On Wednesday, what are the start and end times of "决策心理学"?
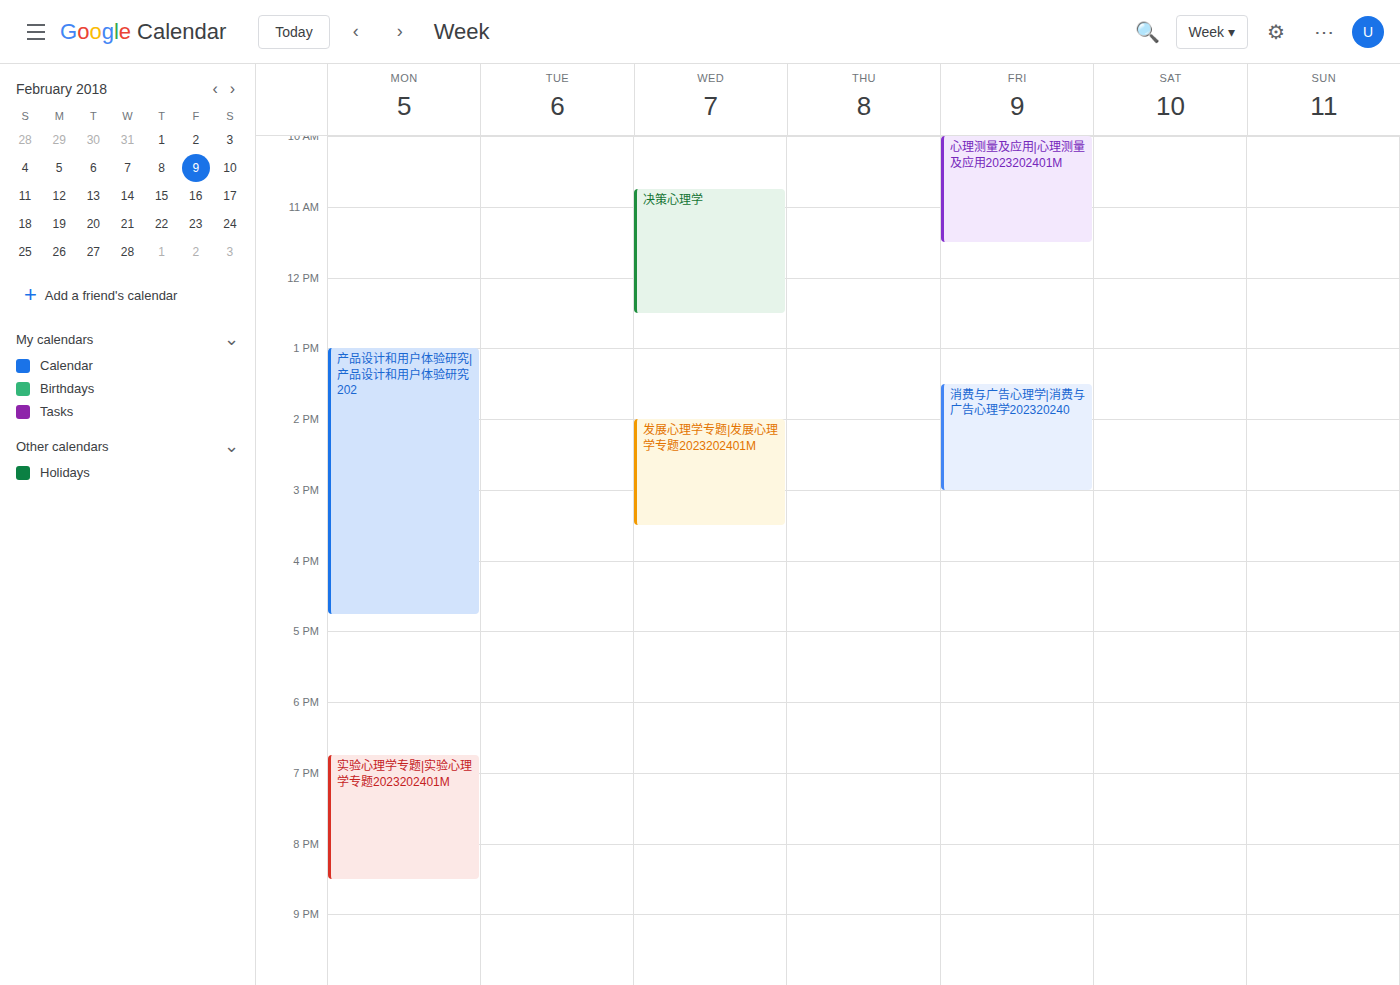
10:45 AM to 12:30 PM